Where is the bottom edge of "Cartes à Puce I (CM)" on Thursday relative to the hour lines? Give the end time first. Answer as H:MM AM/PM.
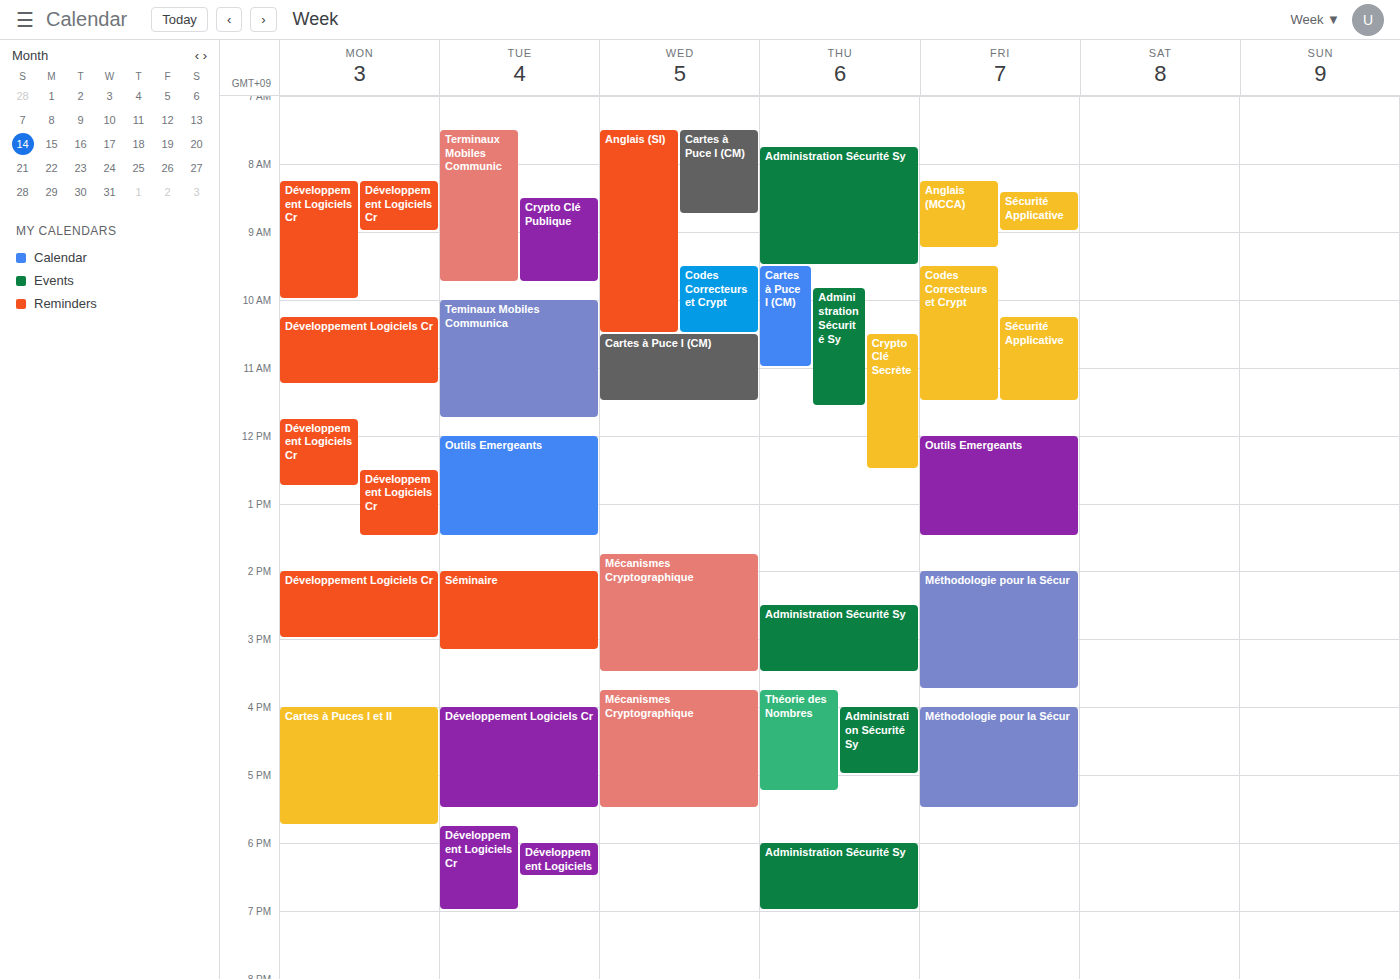
11:00 AM -- exactly on the 11 AM line.